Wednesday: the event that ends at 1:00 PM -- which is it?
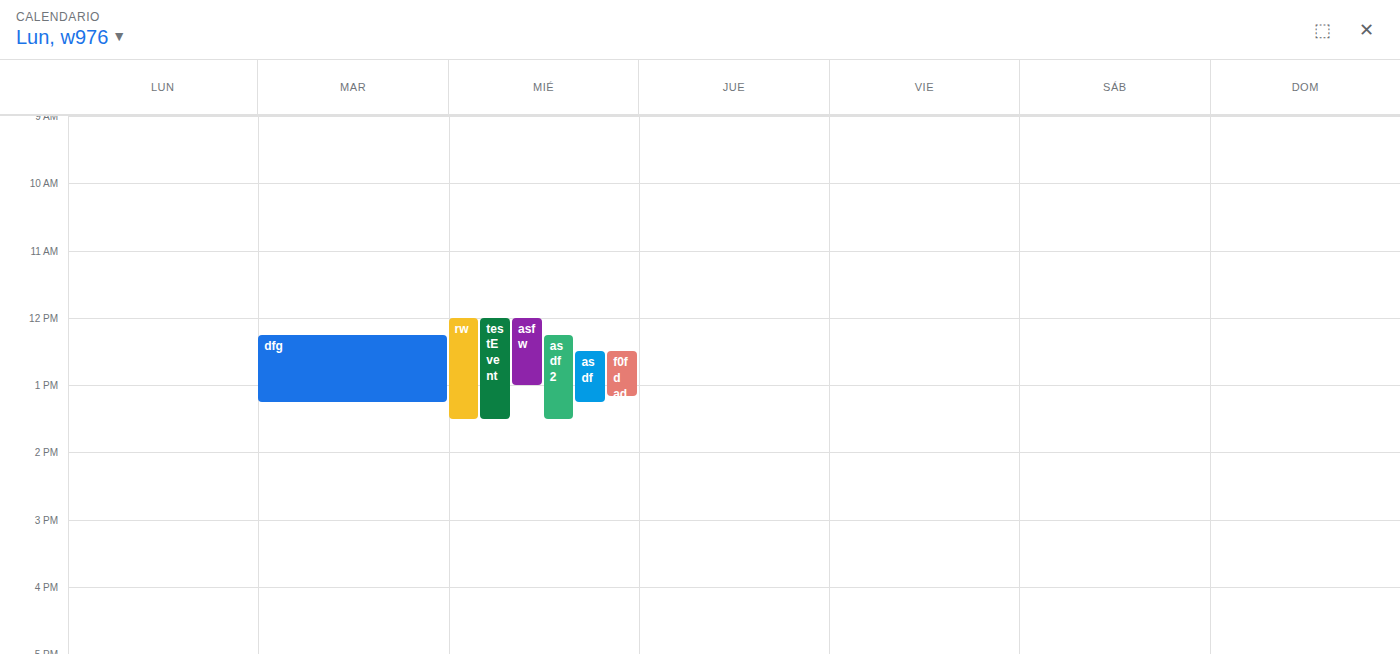
"asfw"